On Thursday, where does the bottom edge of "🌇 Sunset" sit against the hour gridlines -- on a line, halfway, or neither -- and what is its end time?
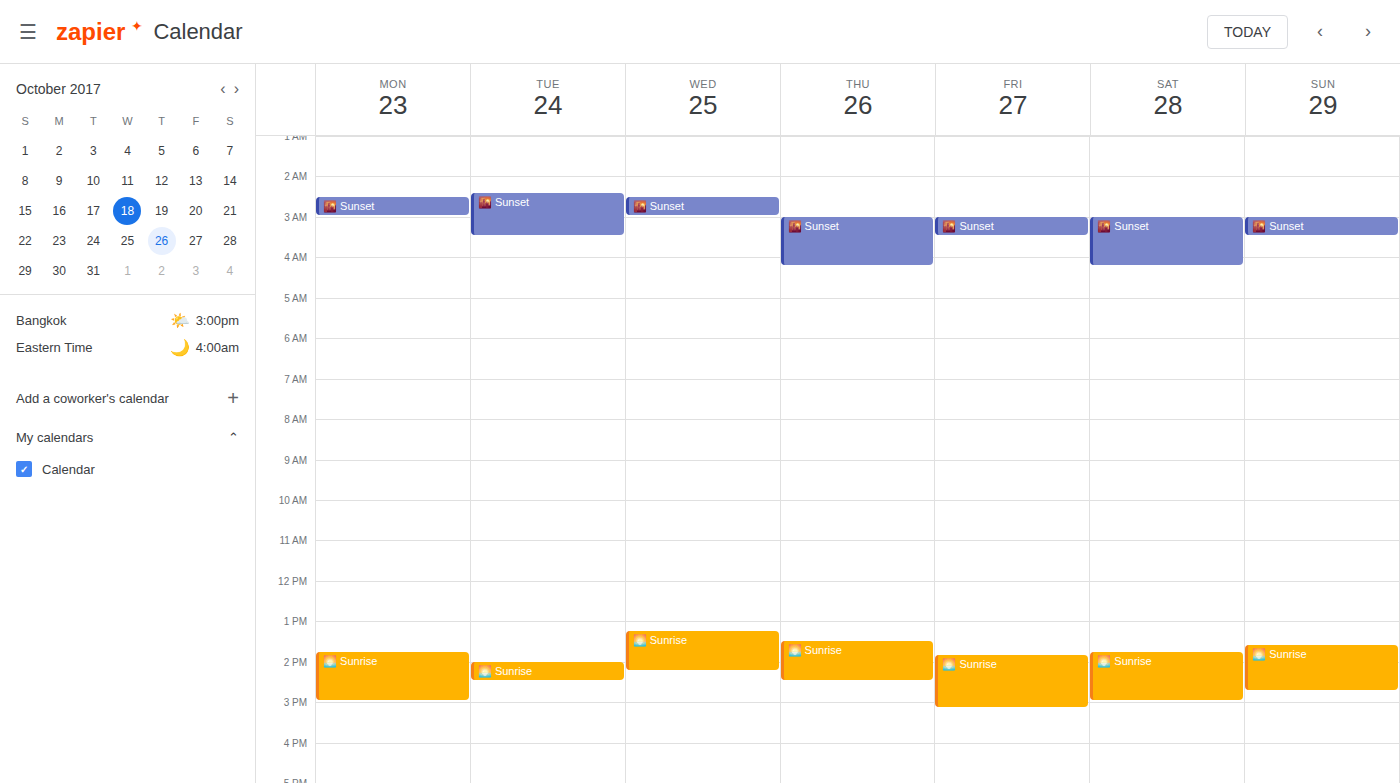
4:15 AM -- neither: a quarter of the way from the 4 AM line to the 5 AM line.